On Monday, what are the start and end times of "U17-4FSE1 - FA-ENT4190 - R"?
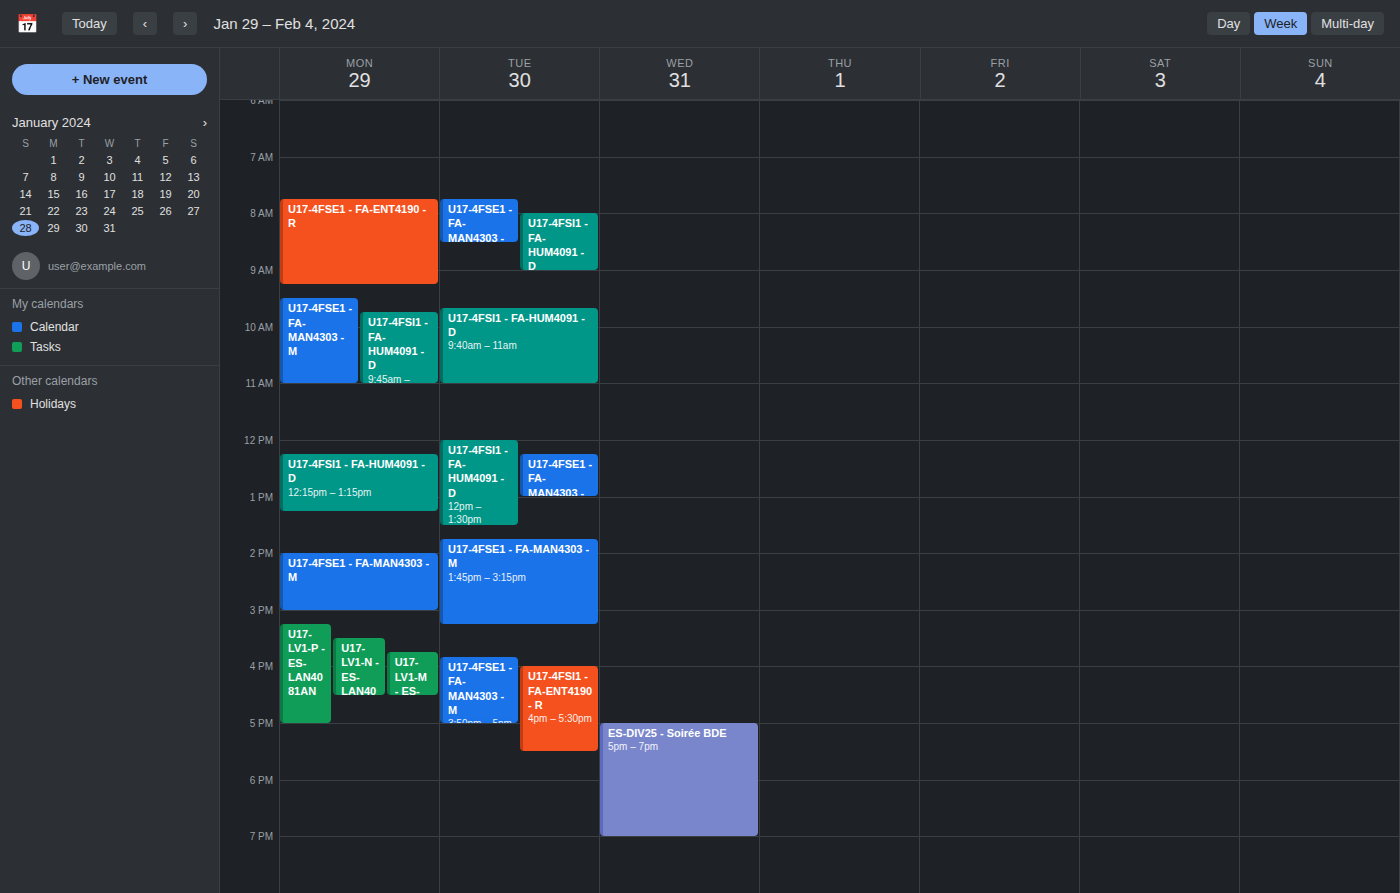
07:45 to 09:15